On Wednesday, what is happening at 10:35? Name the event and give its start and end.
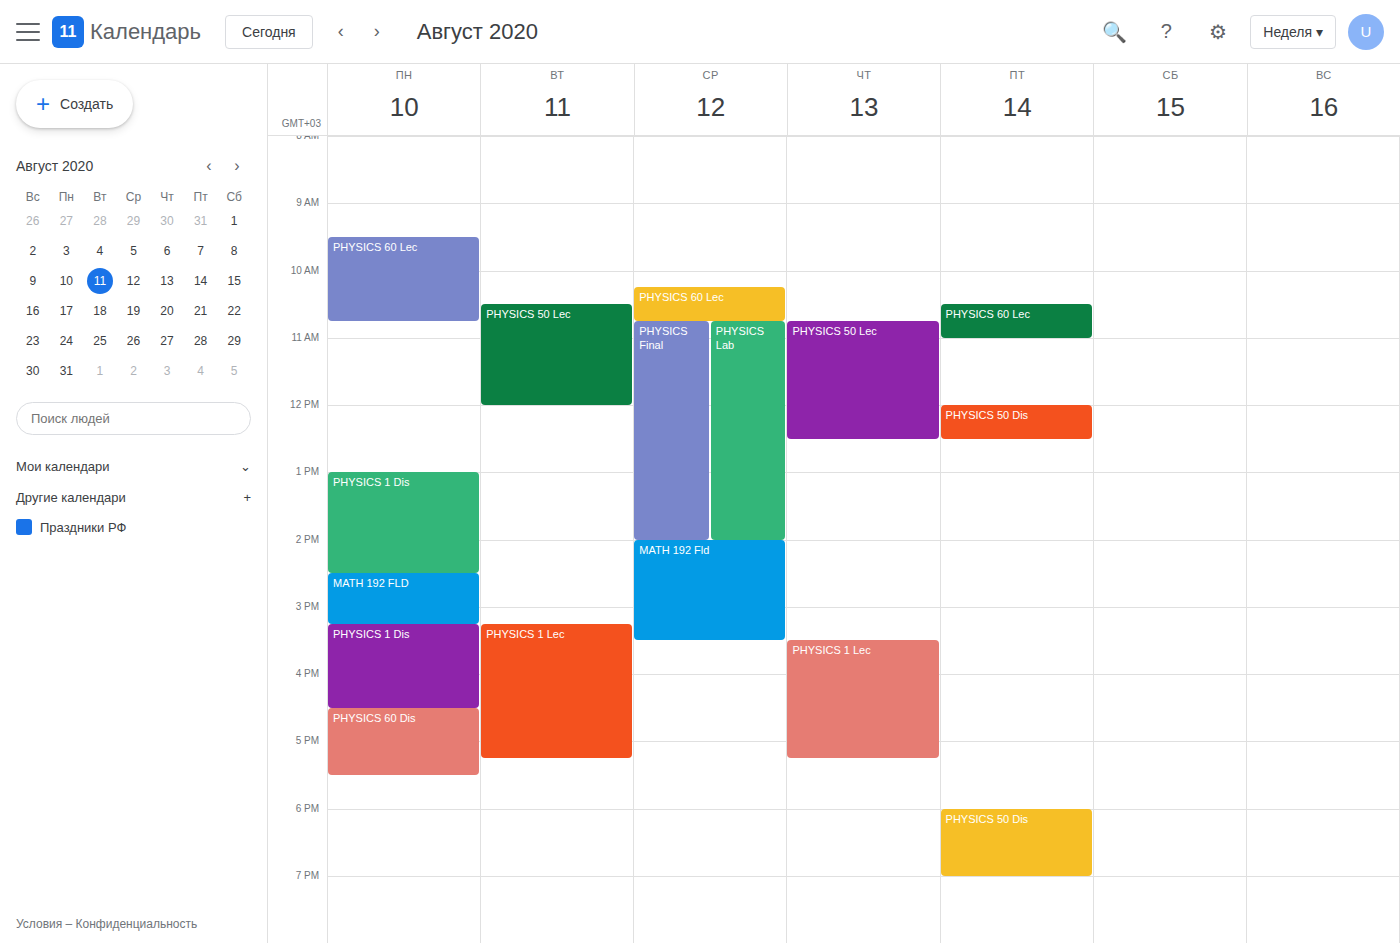
"PHYSICS 60 Lec", 10:15 to 10:45